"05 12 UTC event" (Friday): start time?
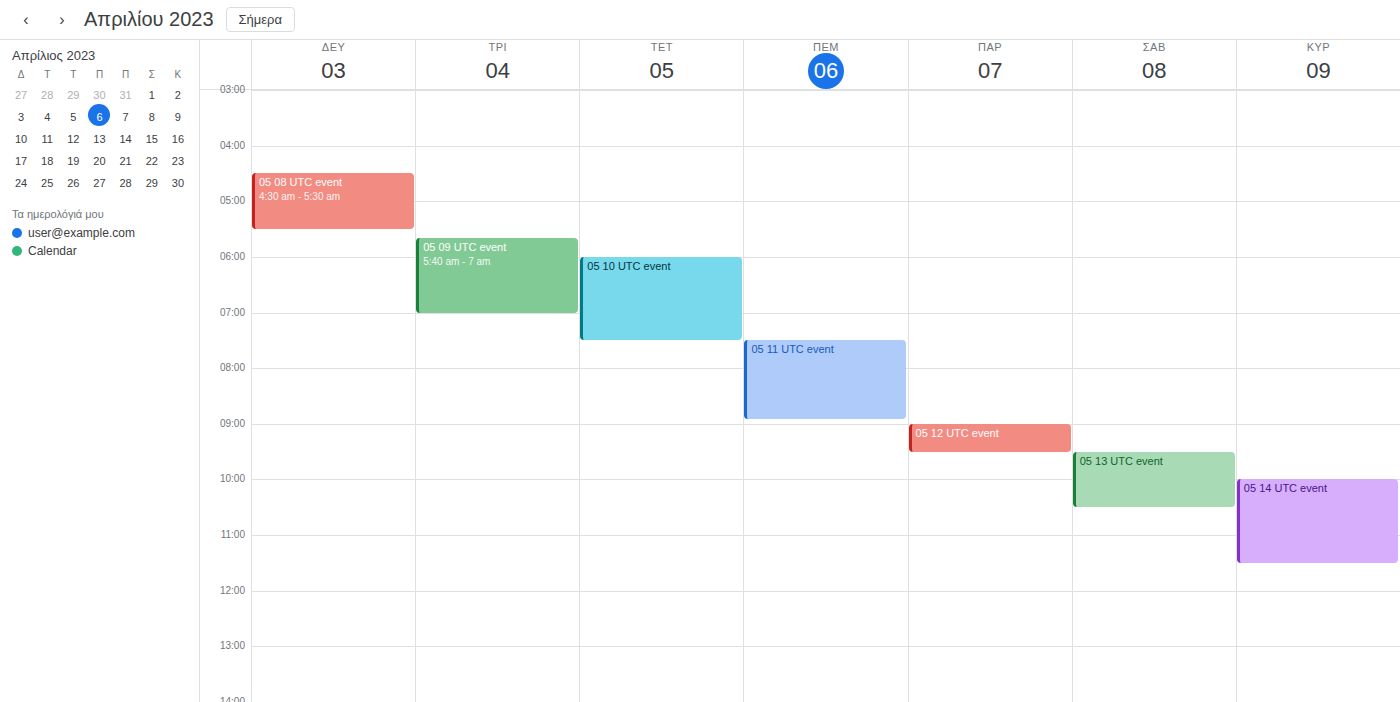
9:00 AM